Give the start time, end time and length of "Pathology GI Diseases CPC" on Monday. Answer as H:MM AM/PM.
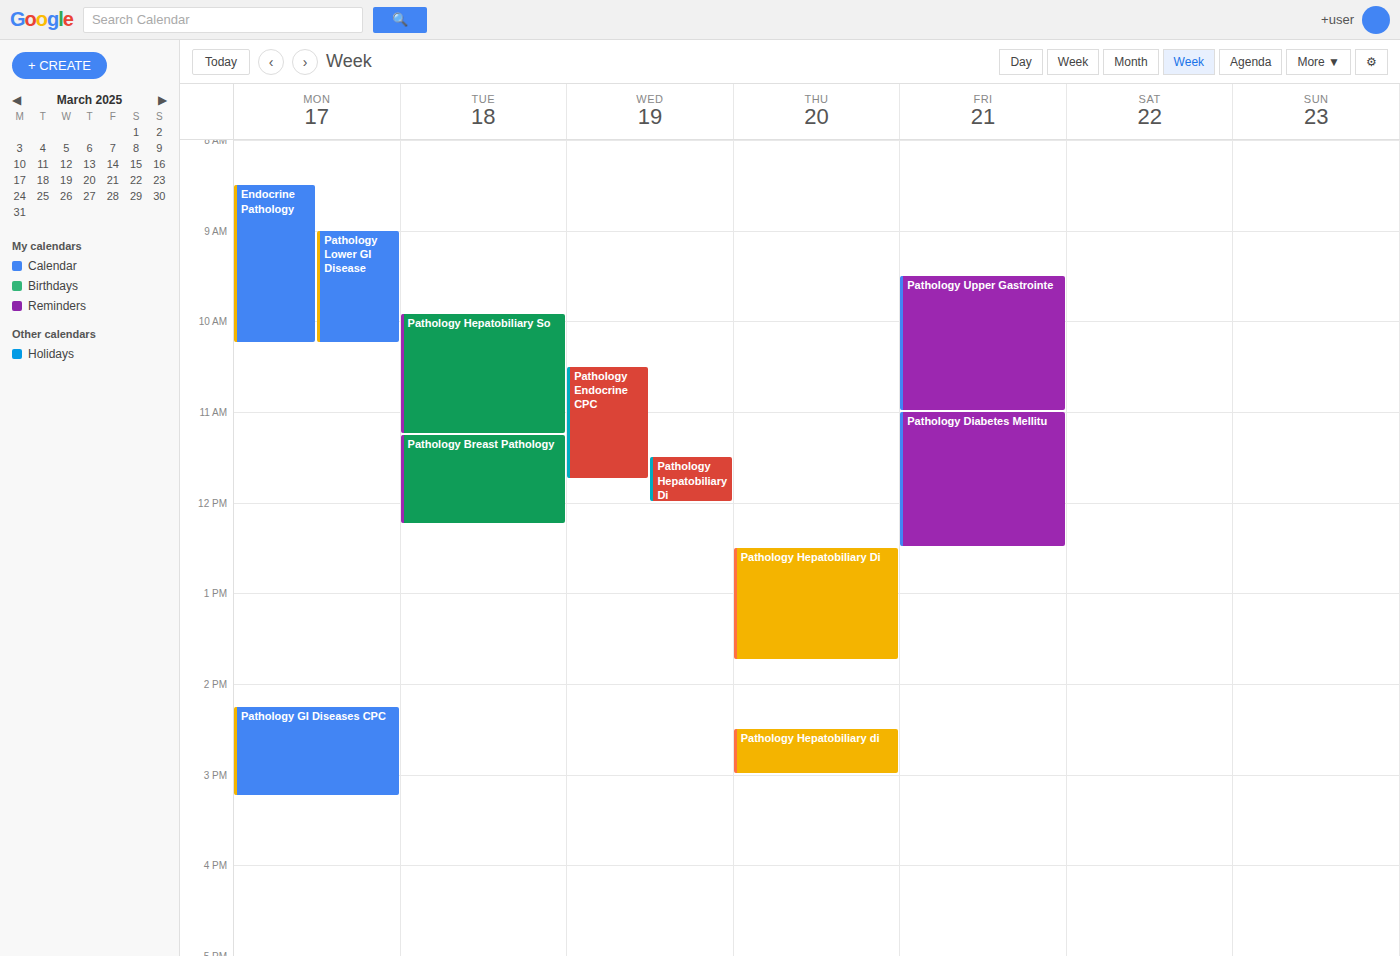
2:15 PM to 3:15 PM, 1 hour